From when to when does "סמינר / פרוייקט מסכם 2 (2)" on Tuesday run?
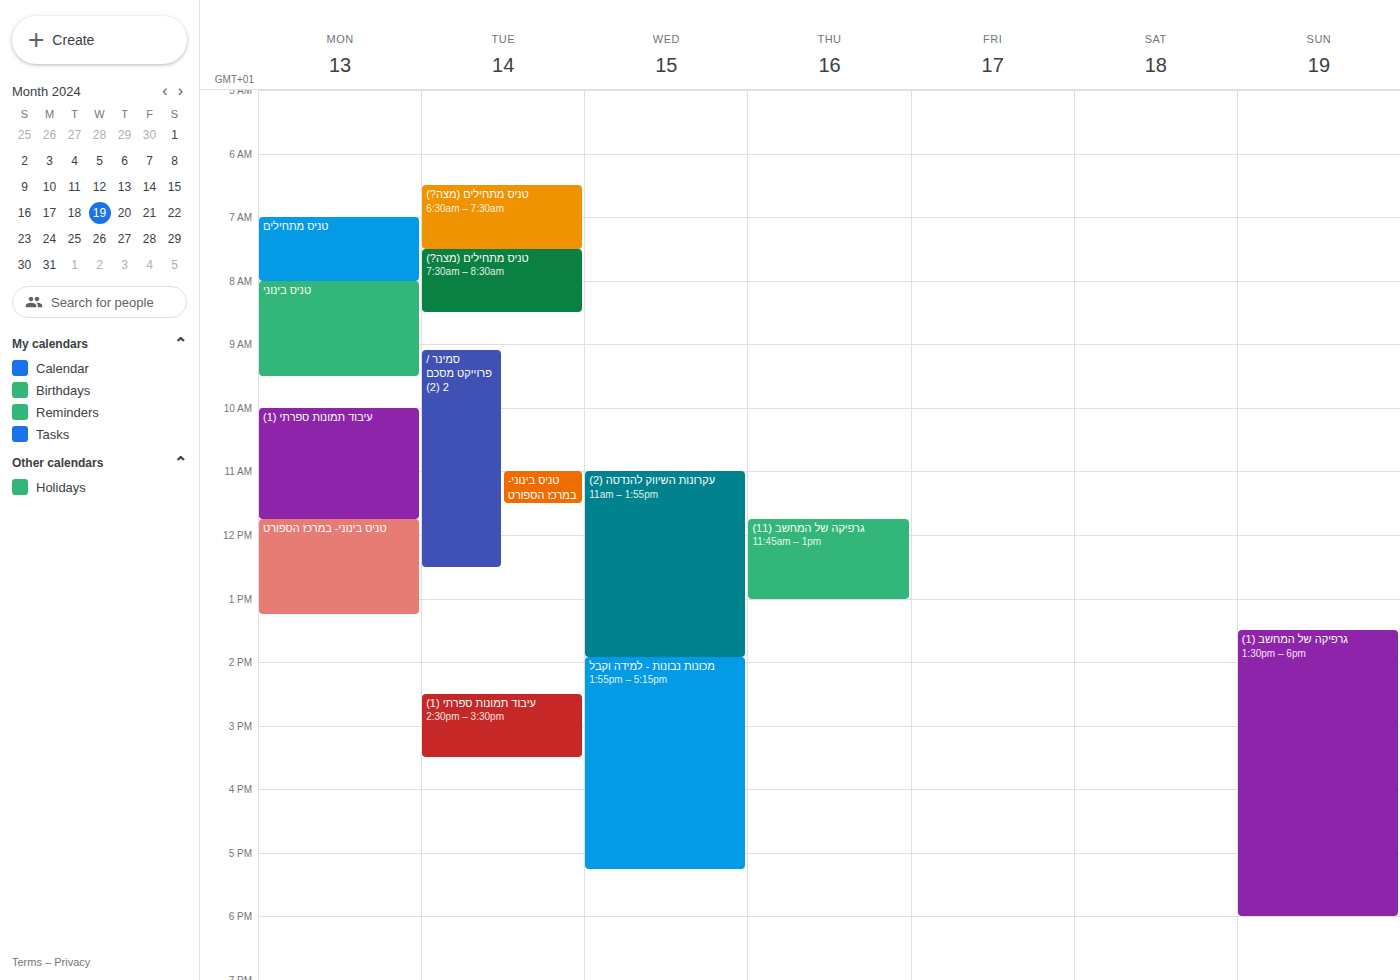
09:05 to 12:30